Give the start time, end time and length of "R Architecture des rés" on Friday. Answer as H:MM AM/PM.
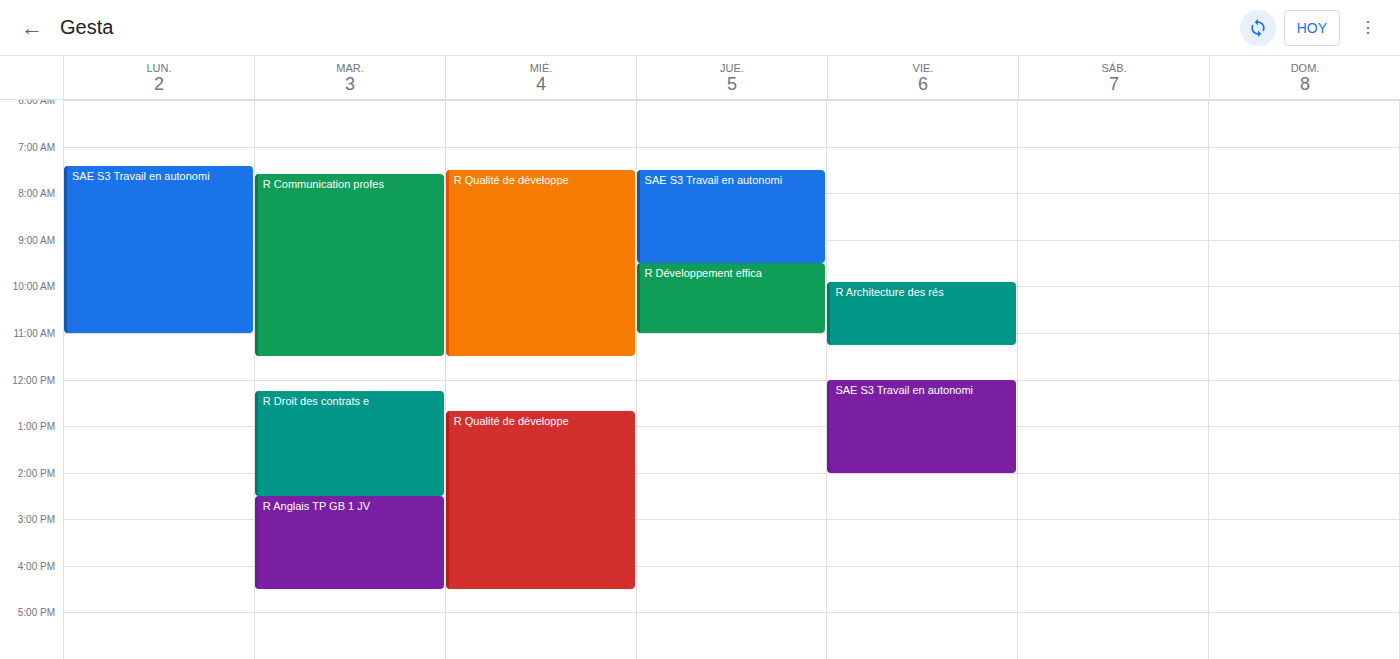
9:55 AM to 11:15 AM, 1 hour 20 minutes